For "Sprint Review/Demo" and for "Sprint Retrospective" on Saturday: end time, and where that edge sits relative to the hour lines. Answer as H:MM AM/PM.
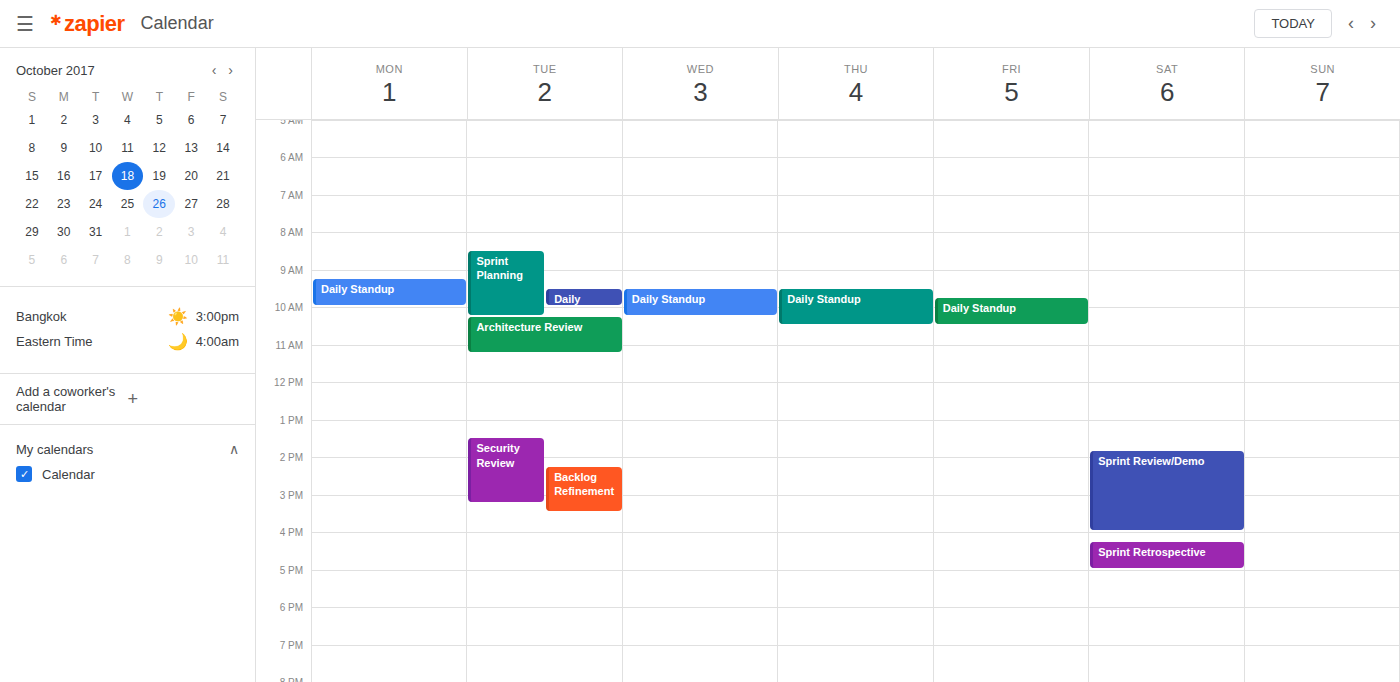
"Sprint Review/Demo": 4:00 PM, exactly on the 4 PM line. "Sprint Retrospective": 5:00 PM, exactly on the 5 PM line.